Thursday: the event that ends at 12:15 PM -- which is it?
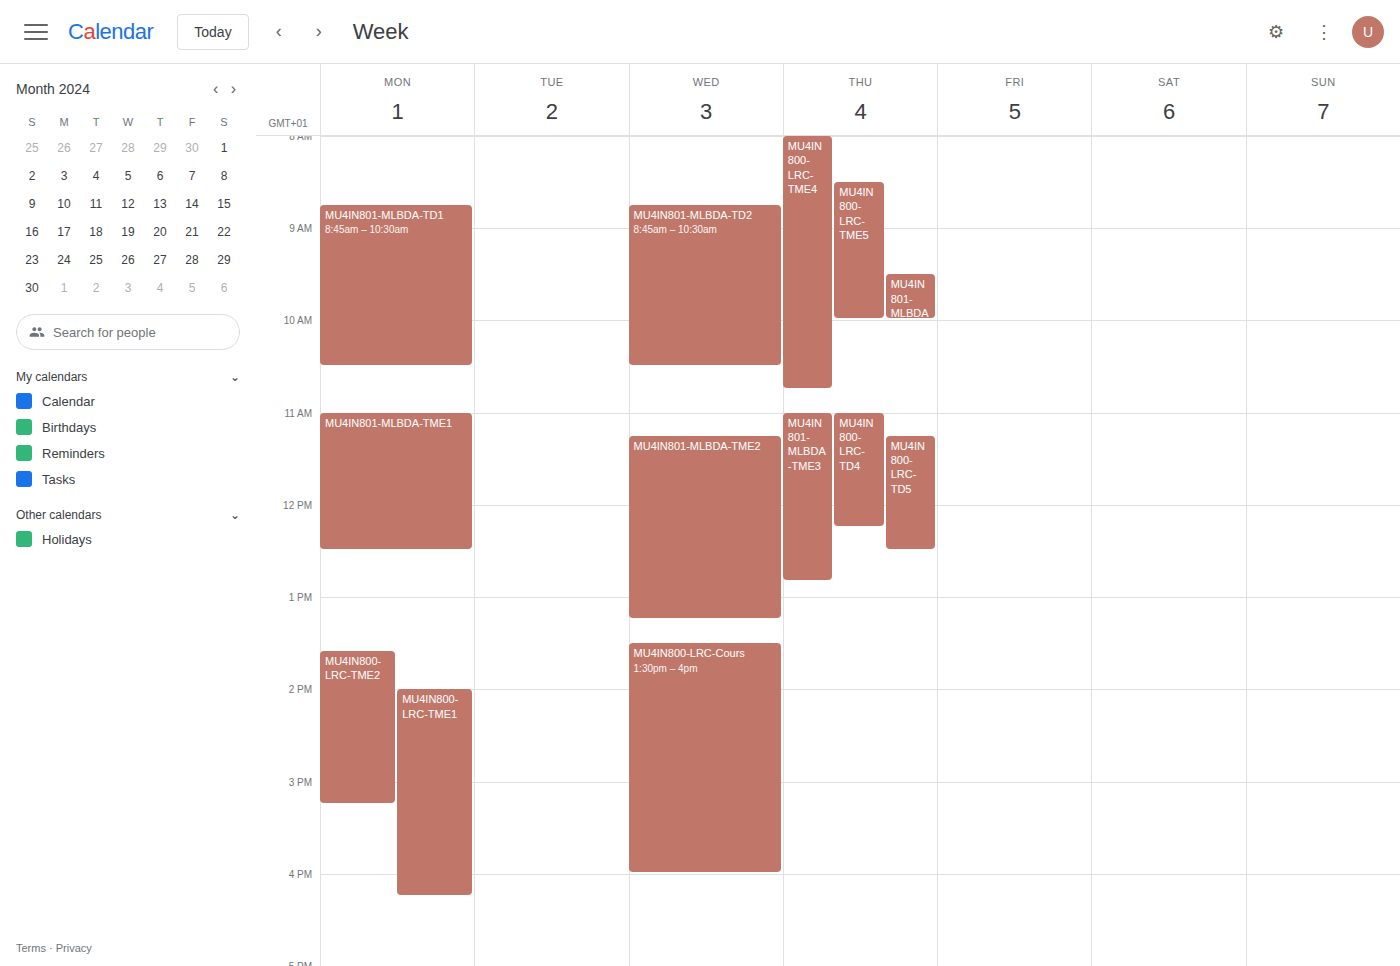
"MU4IN800-LRC-TD4"